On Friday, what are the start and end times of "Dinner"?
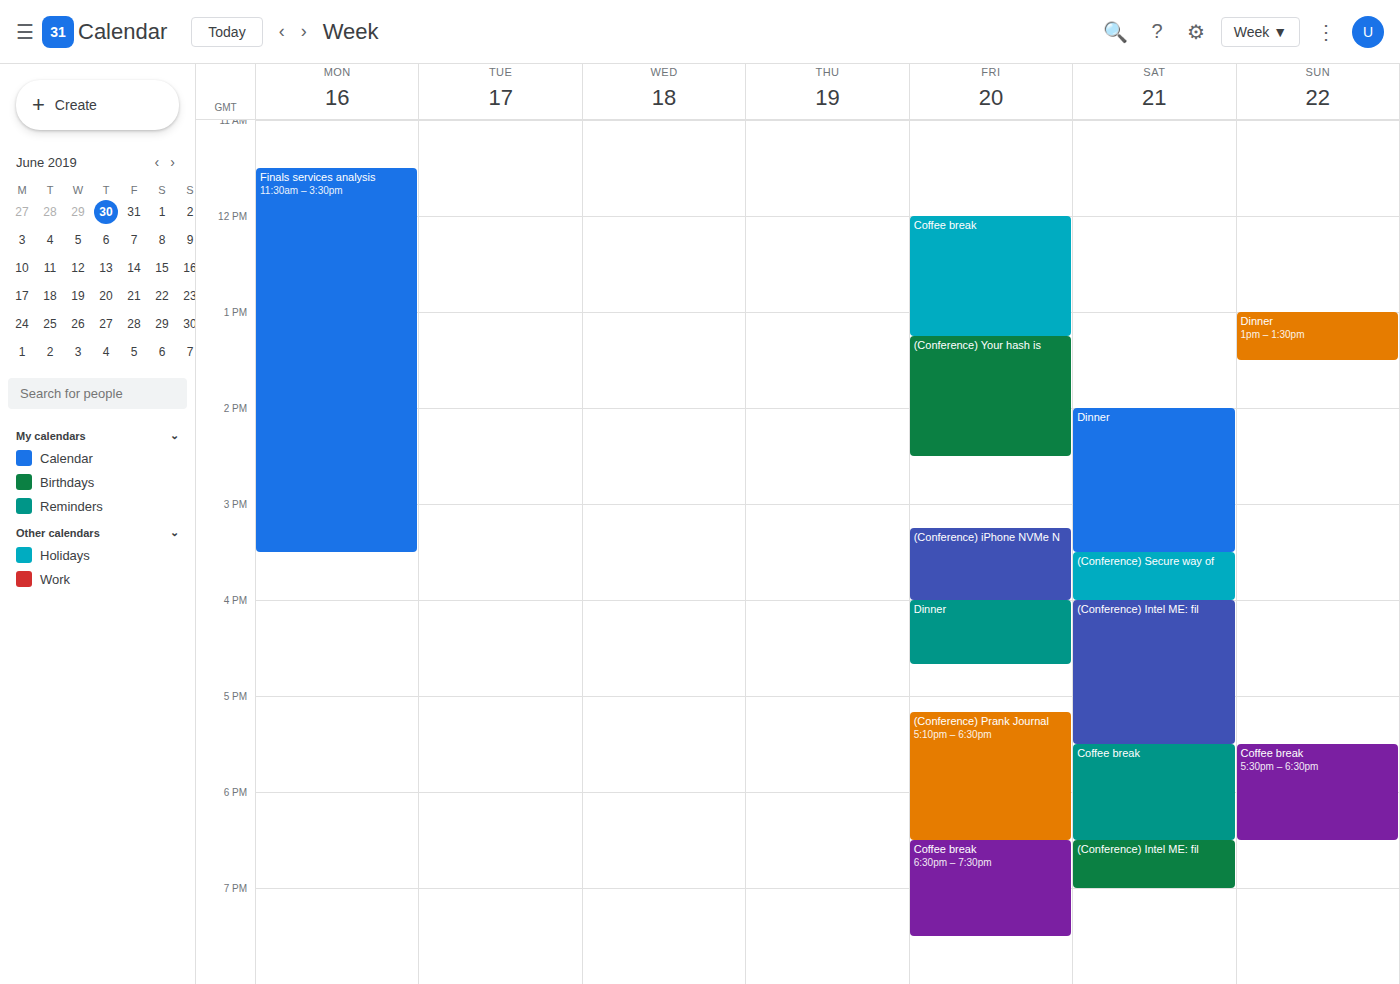
4:00 PM to 4:40 PM